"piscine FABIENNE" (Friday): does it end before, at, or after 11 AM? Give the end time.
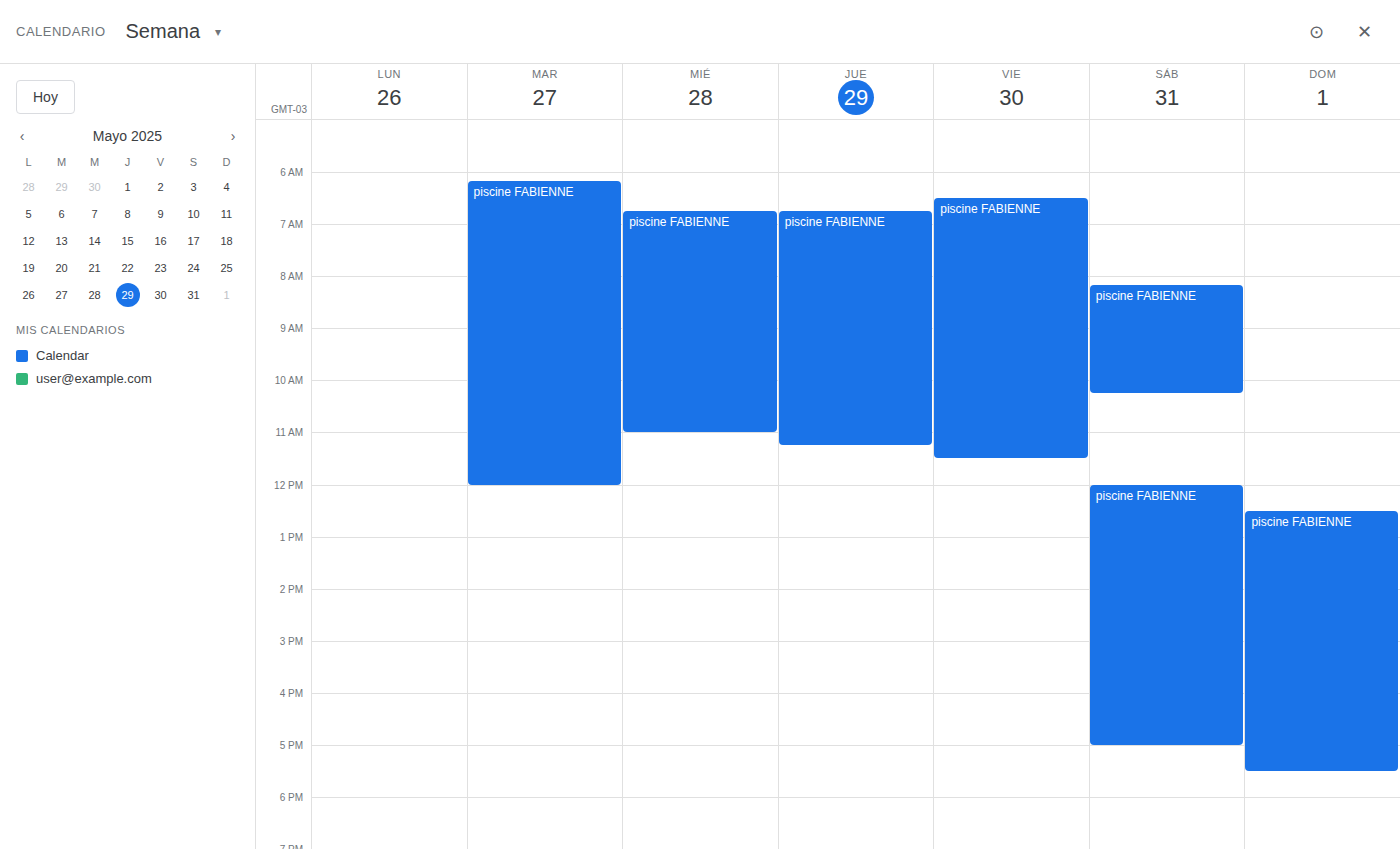
11:30 AM -- after 11 AM, 30 minutes below the 11 AM line.